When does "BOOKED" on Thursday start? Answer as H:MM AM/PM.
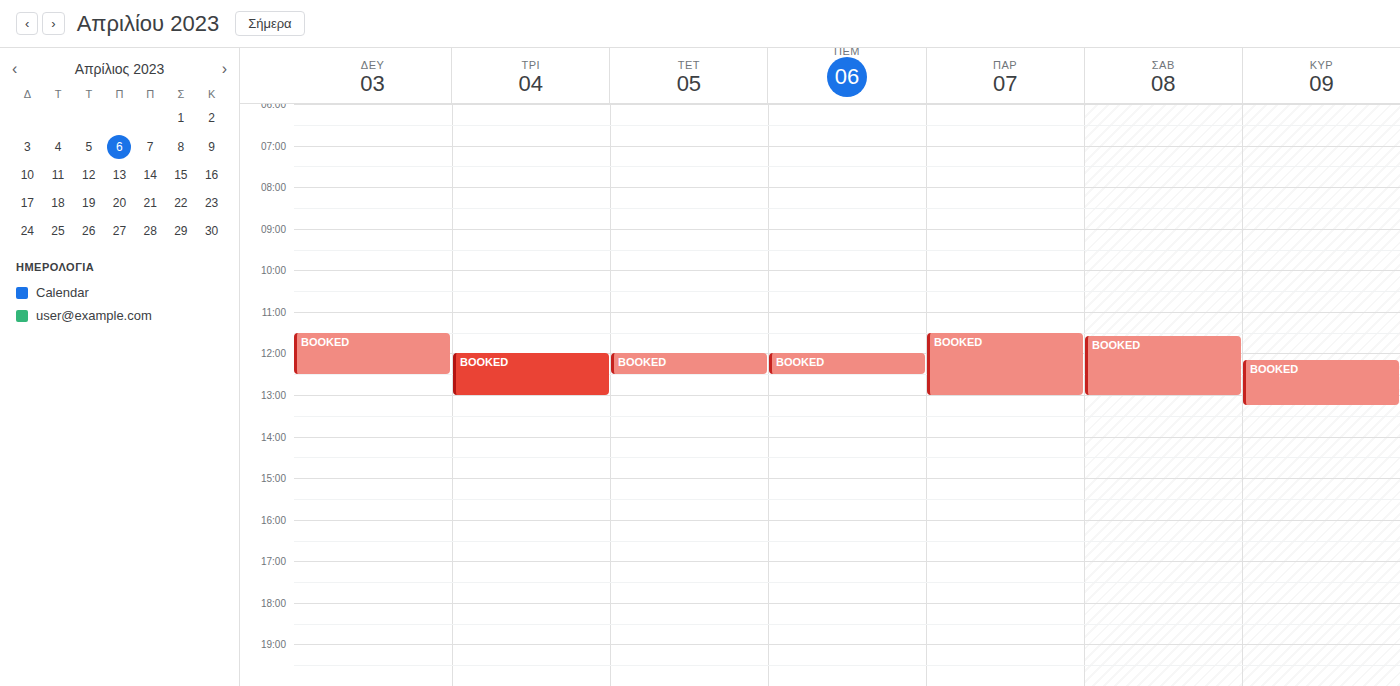
12:00 PM